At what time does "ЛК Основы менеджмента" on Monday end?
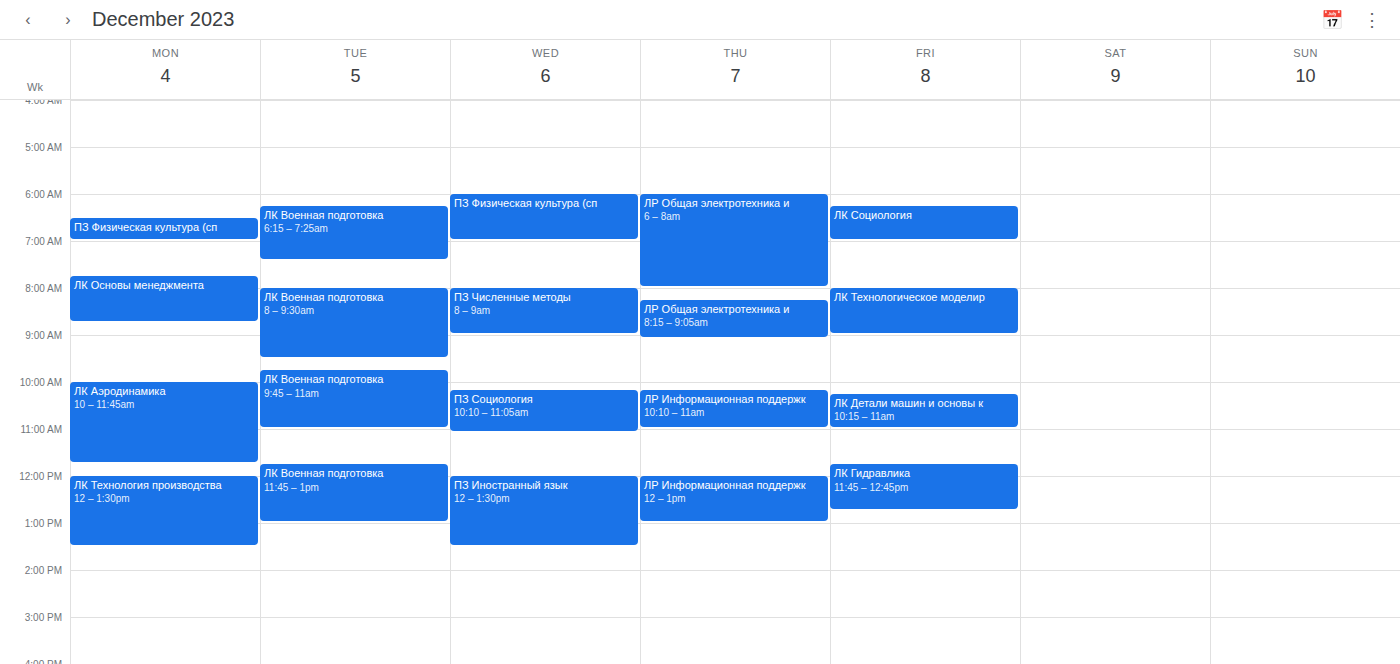
8:45 AM